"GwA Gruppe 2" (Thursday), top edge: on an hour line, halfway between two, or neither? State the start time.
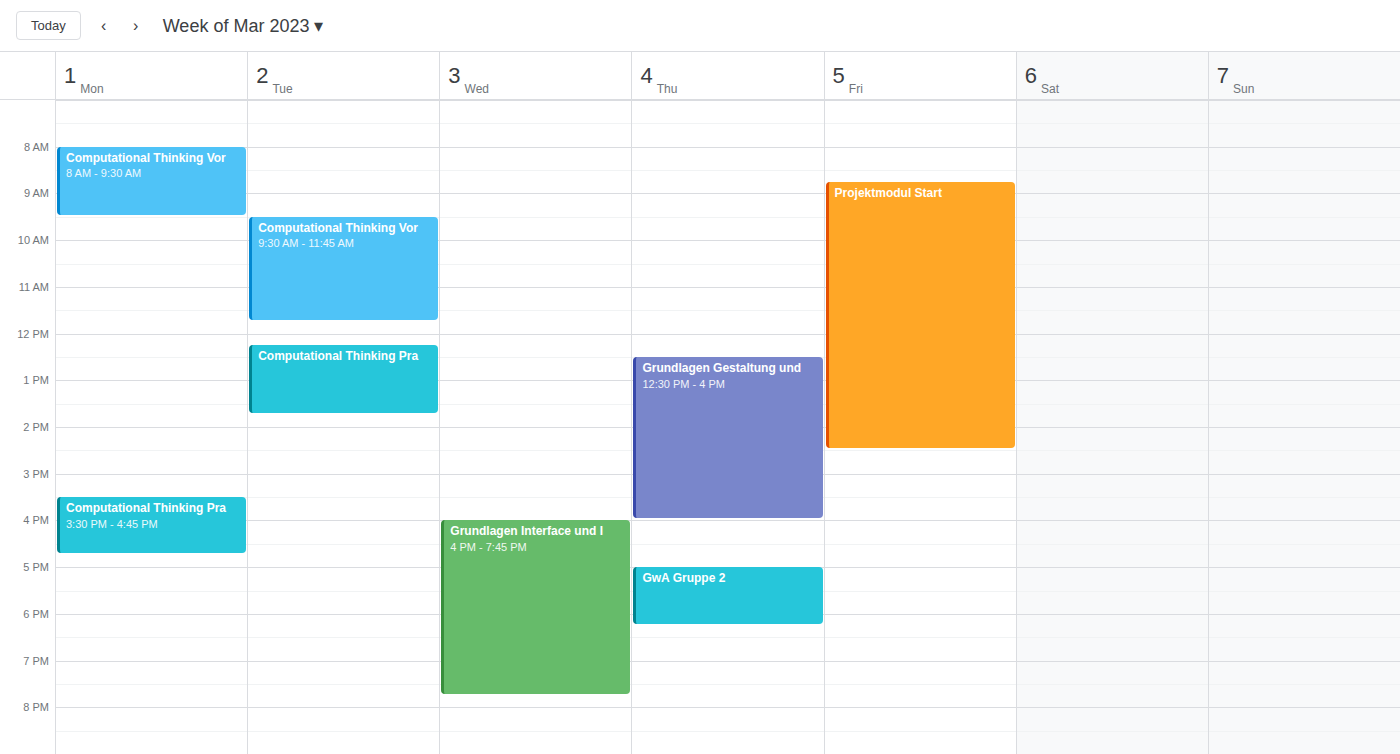
5:00 PM -- exactly on the 5 PM line.